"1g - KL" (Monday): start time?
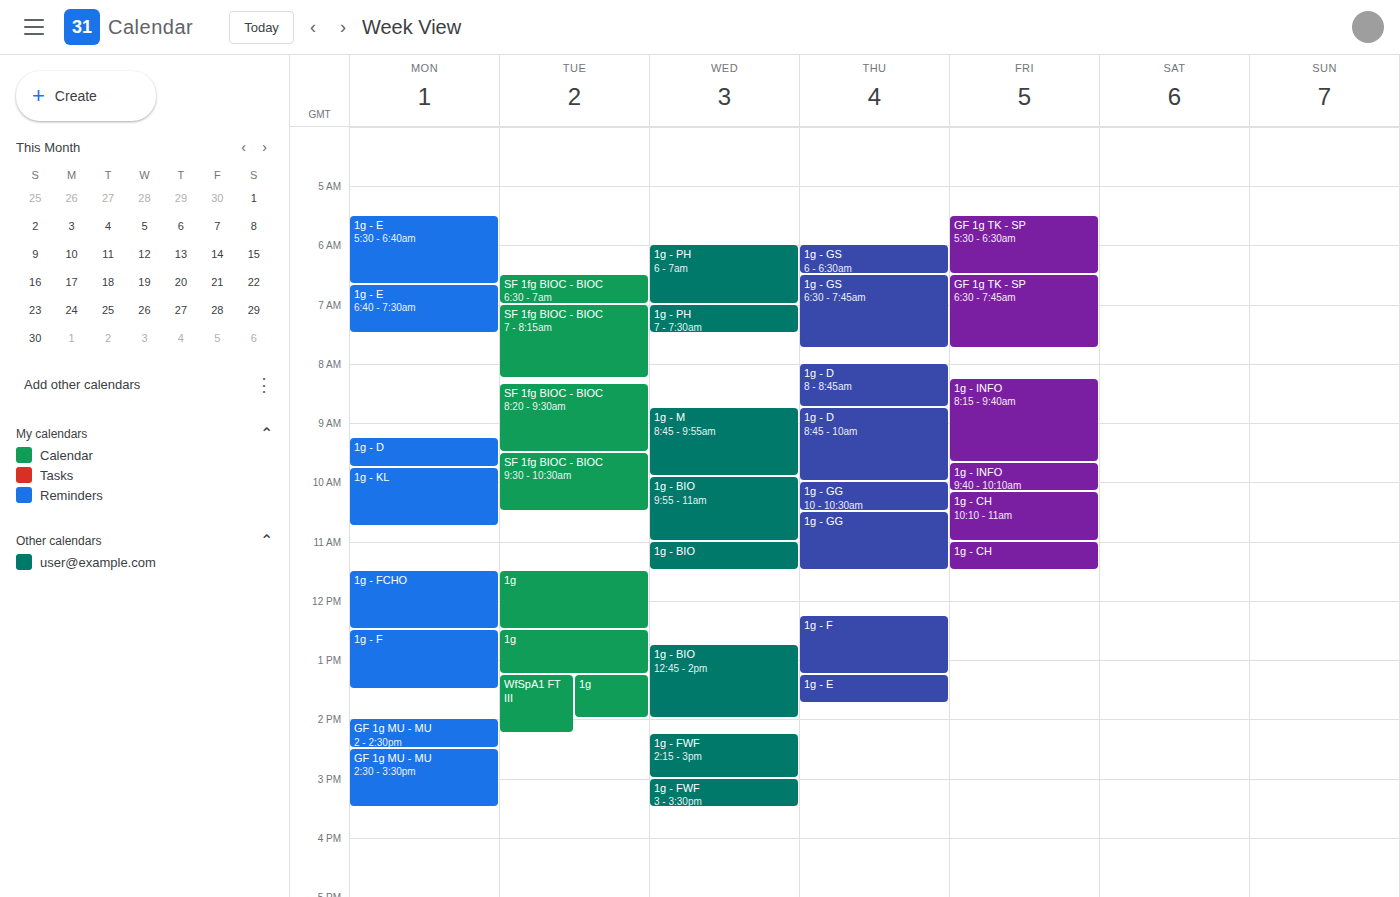
9:45 AM